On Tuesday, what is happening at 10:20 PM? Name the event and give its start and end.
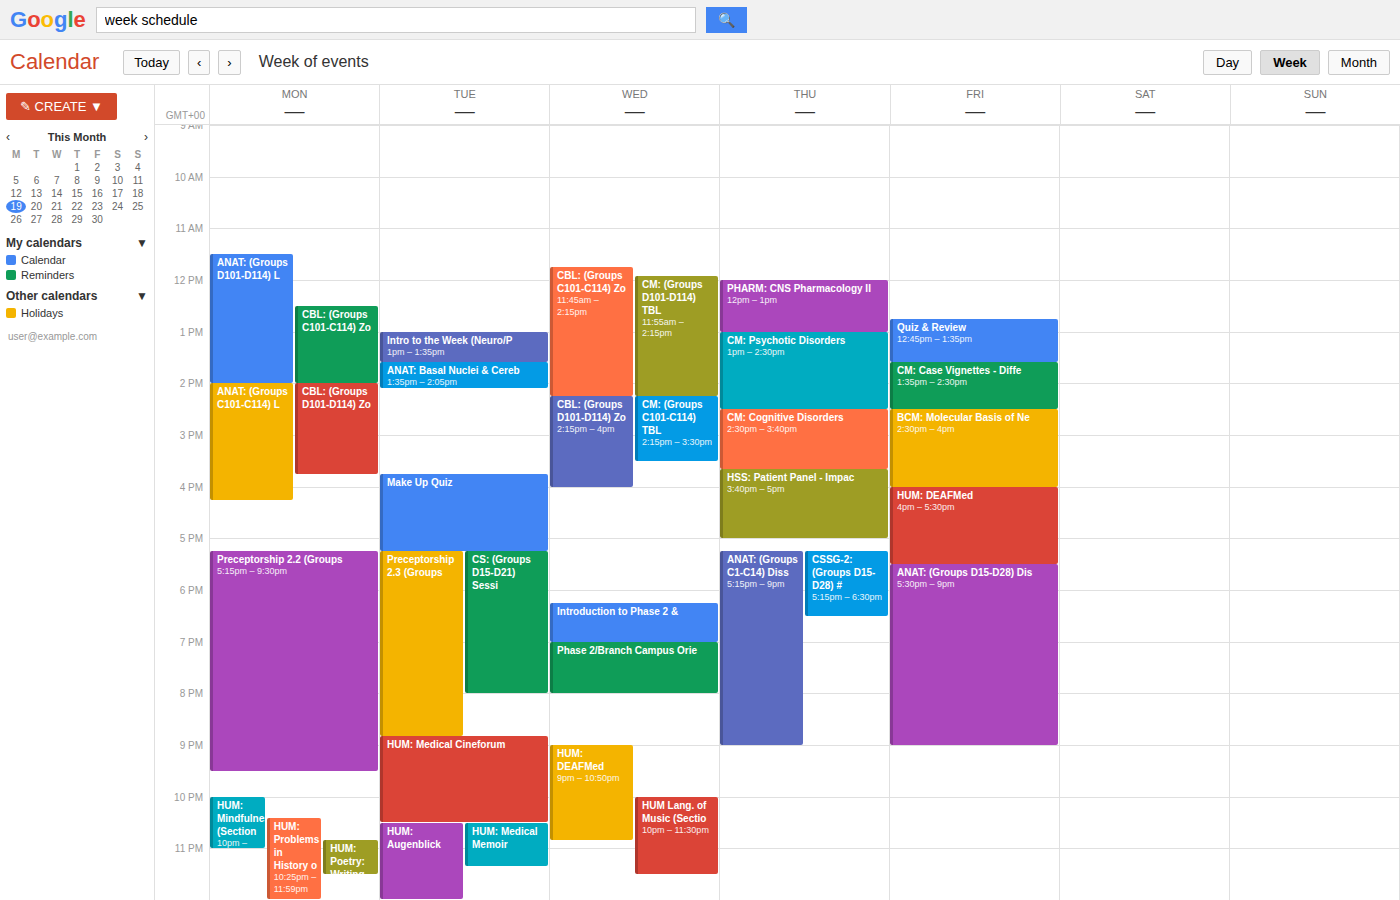
"HUM: Medical Cineforum", 8:50 PM to 10:30 PM